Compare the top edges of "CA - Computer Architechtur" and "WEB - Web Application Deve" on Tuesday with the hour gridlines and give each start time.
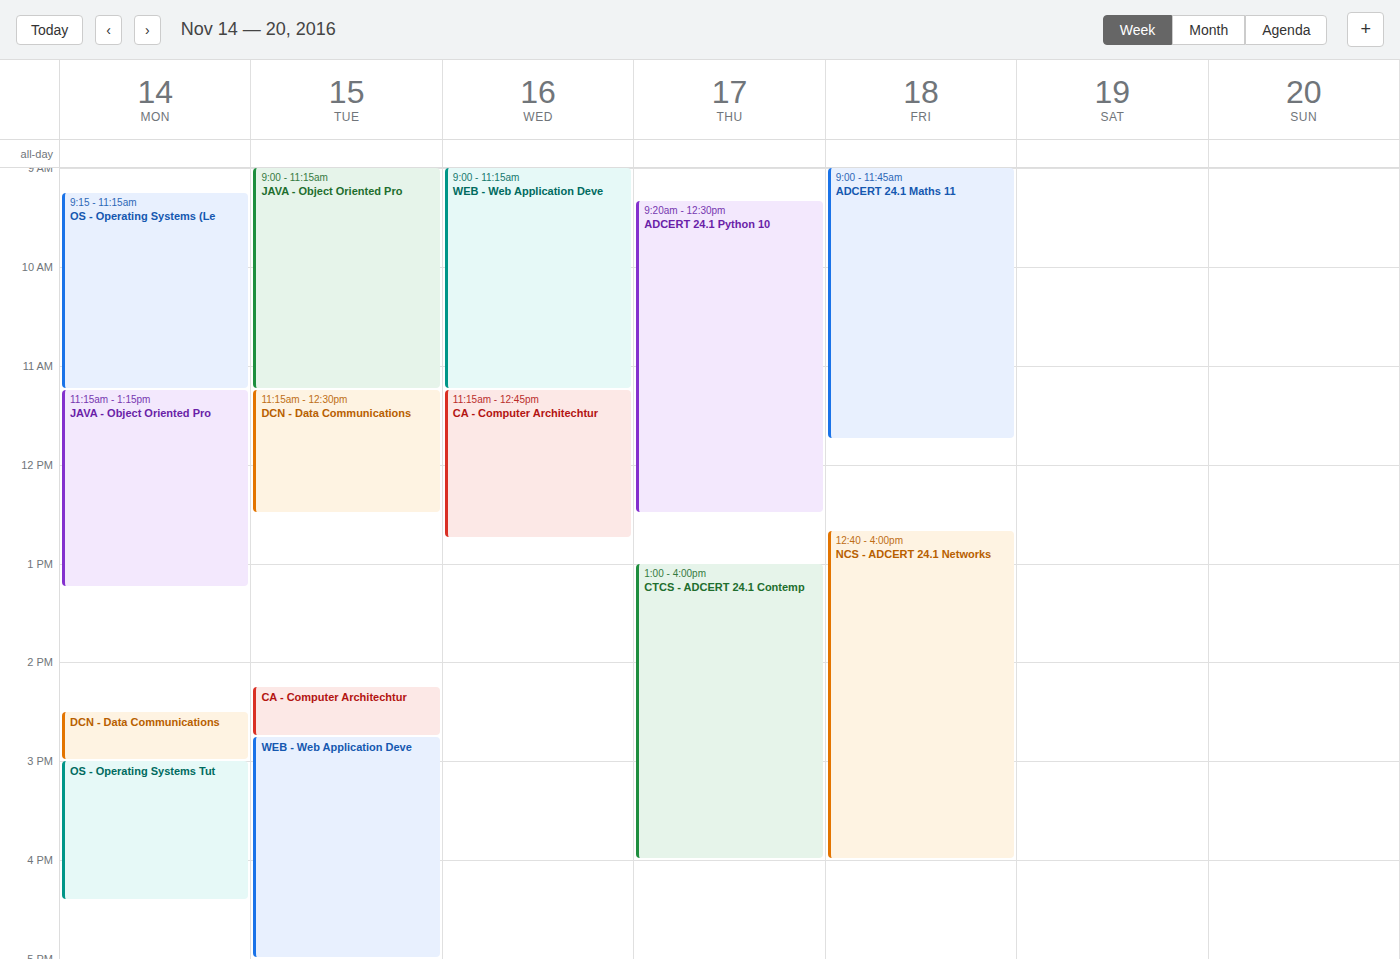
"CA - Computer Architechtur": 2:15 PM, neither: a quarter of the way from the 2 PM line to the 3 PM line. "WEB - Web Application Deve": 2:45 PM, neither: three quarters of the way from the 2 PM line to the 3 PM line.